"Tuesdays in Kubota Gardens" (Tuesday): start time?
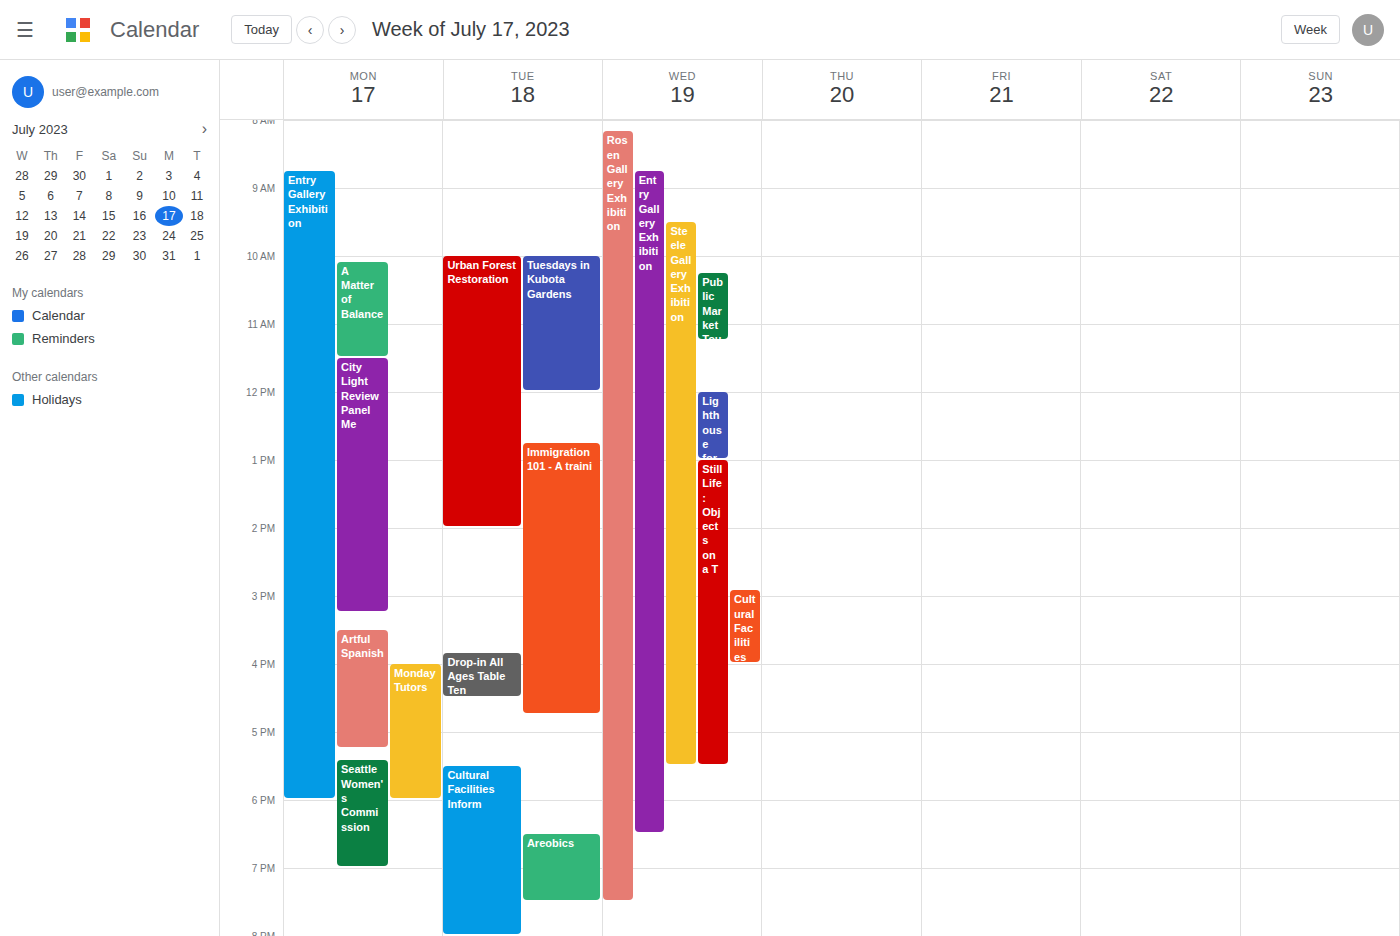
10:00 AM